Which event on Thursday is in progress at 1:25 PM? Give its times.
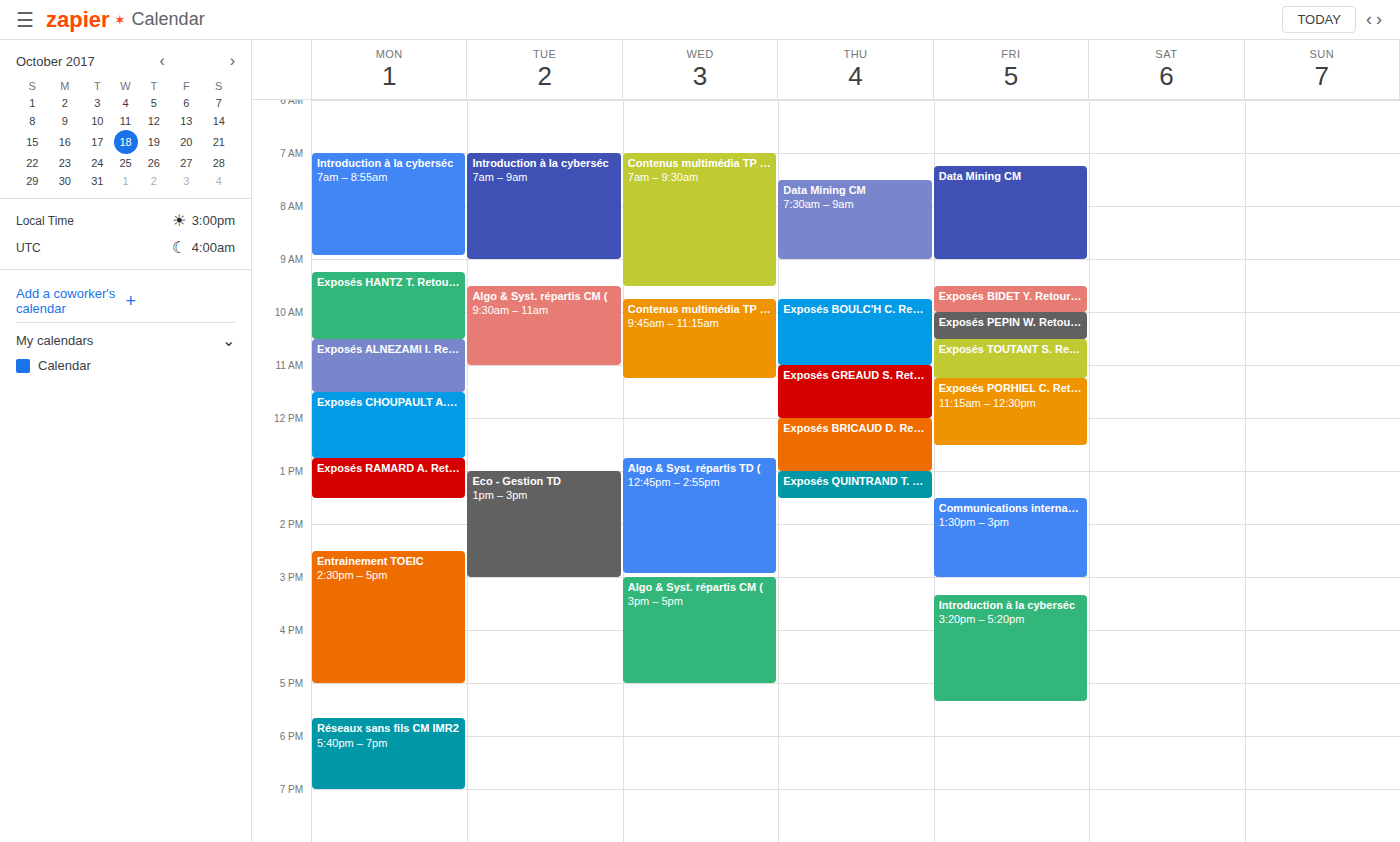
"Exposés QUINTRAND T. Retou", 1:00 PM to 1:30 PM